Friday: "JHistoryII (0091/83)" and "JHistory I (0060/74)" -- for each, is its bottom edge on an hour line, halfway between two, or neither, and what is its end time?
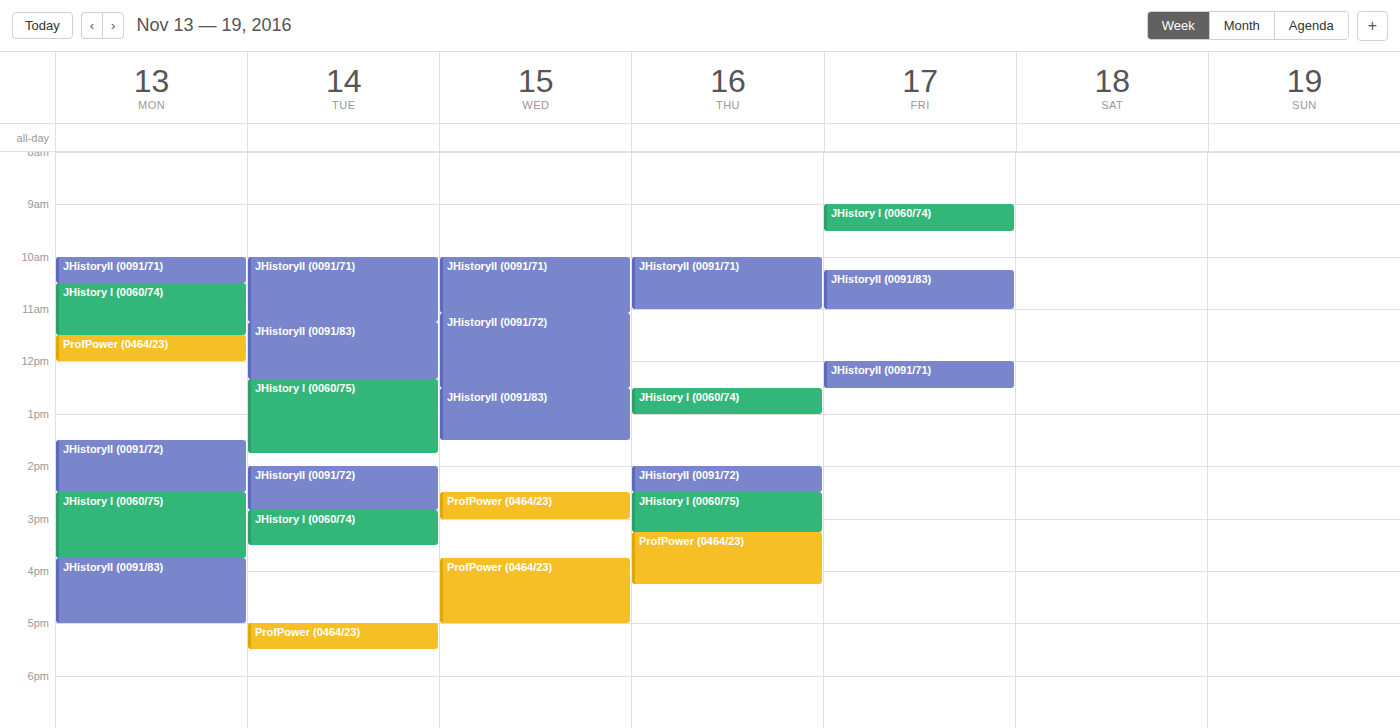
"JHistoryII (0091/83)": 11:00, exactly on the 11:00 line. "JHistory I (0060/74)": 09:30, halfway between the 09:00 and 10:00 lines.